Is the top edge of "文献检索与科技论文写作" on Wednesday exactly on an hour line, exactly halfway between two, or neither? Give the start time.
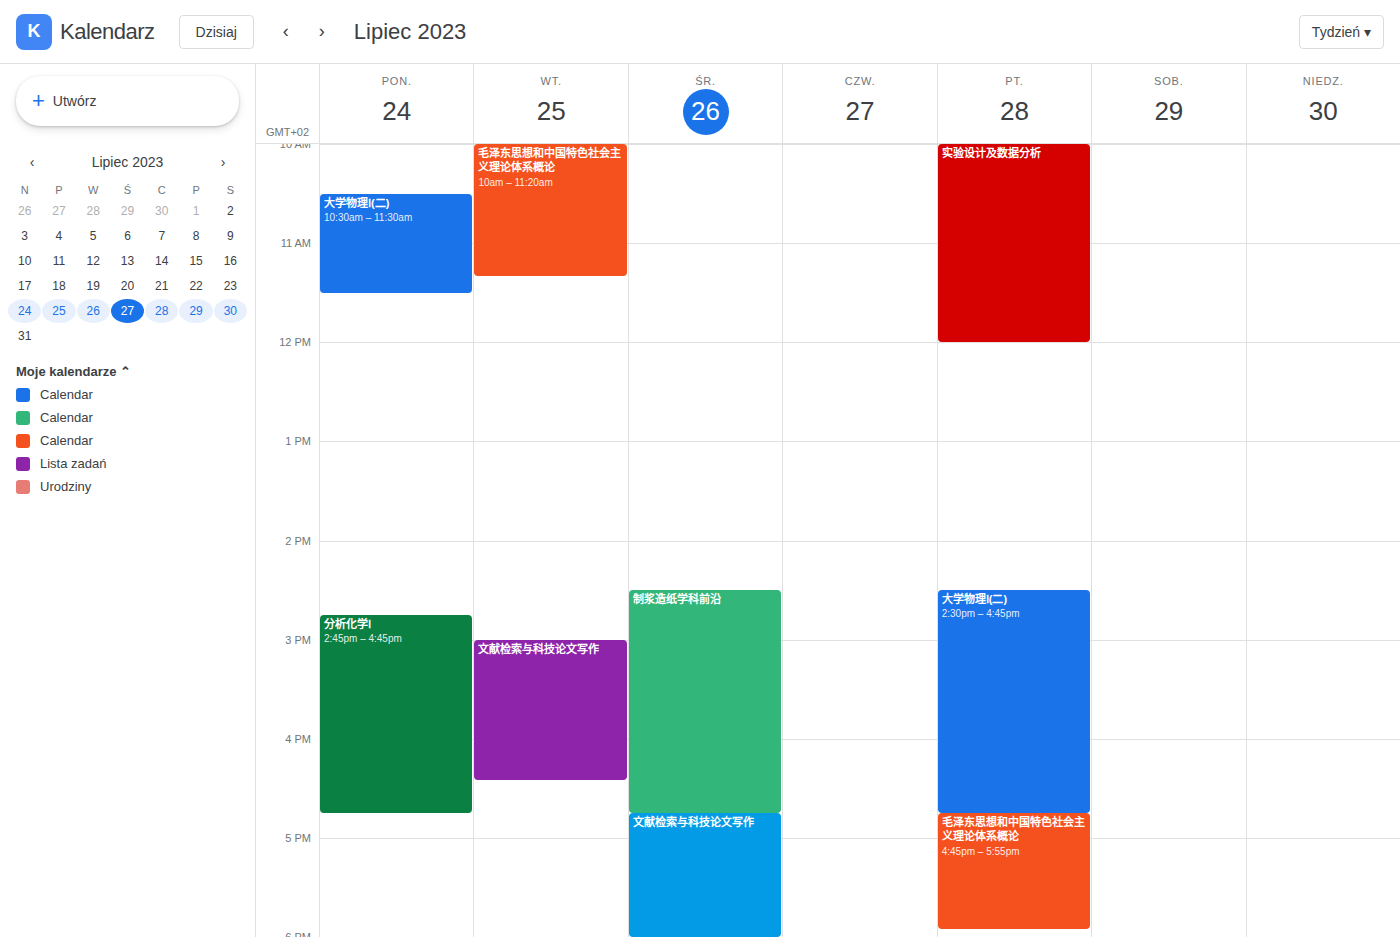
4:45 PM -- neither: three quarters of the way from the 4 PM line to the 5 PM line.